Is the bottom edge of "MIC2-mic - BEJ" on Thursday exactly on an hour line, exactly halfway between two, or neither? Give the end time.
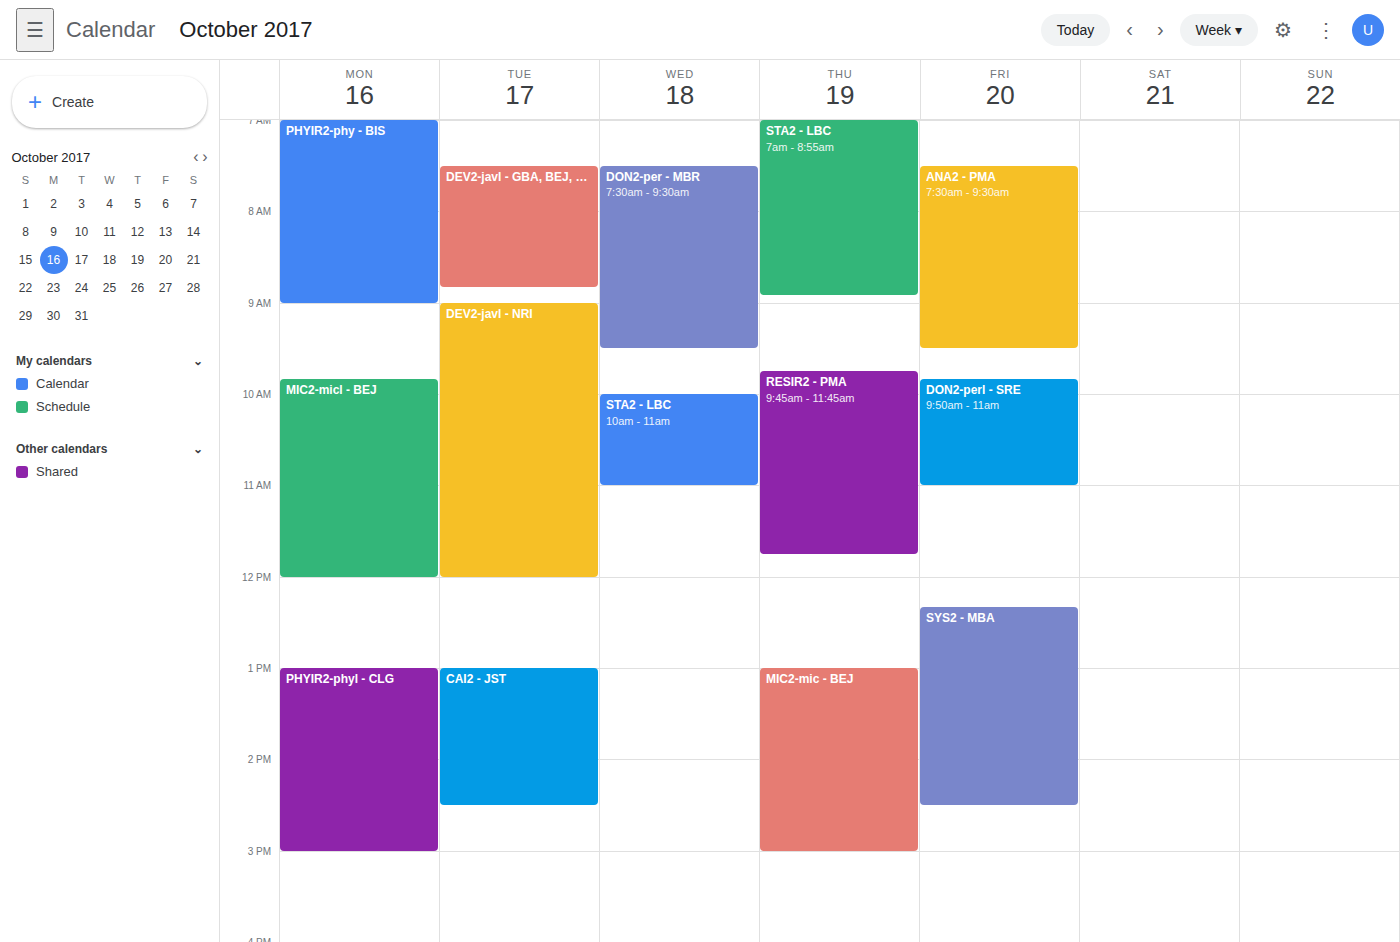
3:00 PM -- exactly on the 3 PM line.